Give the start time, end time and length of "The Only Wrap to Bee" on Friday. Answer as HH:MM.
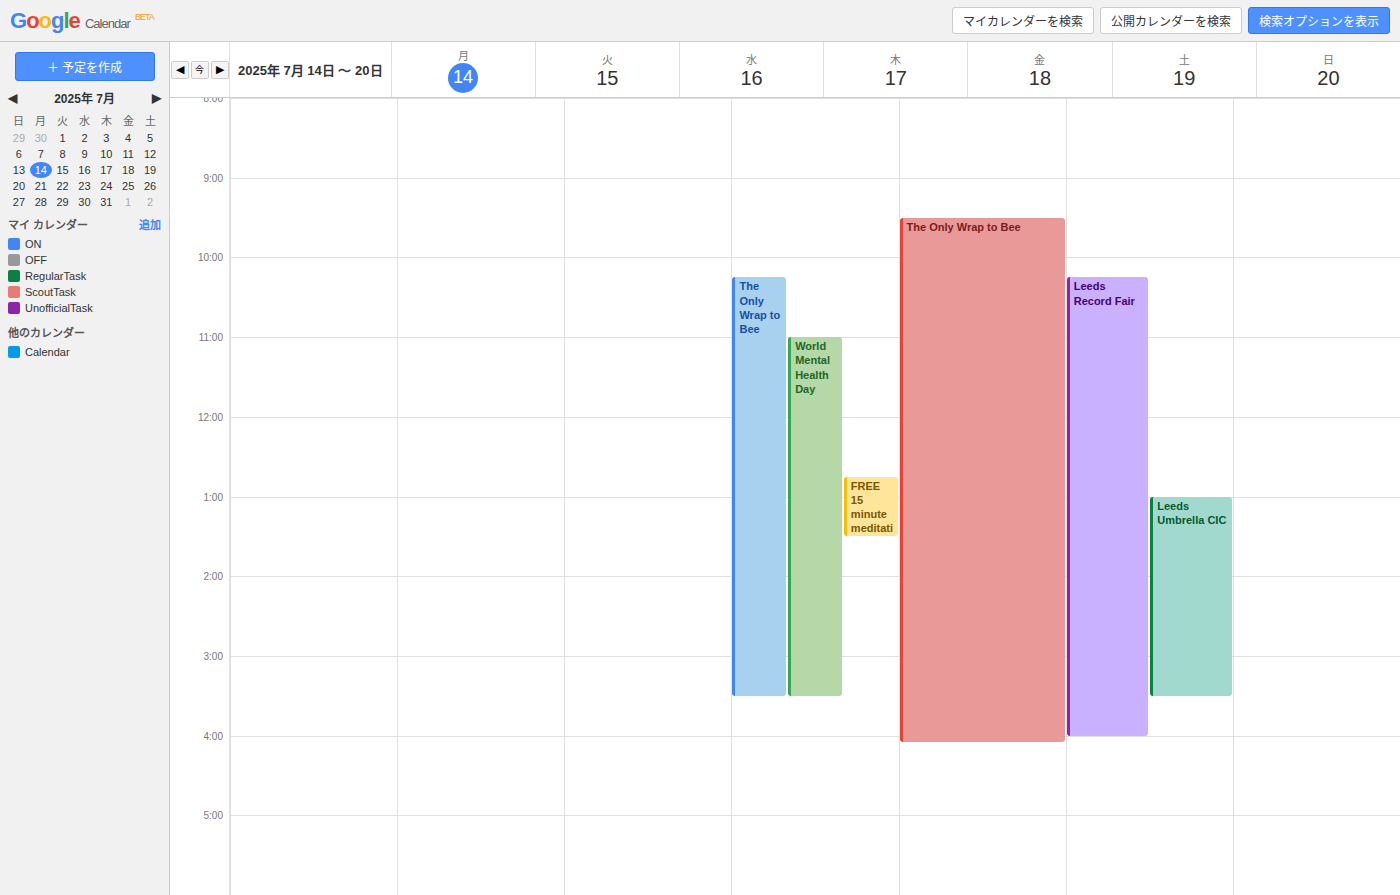
09:30 to 16:05, 6 hours 35 minutes